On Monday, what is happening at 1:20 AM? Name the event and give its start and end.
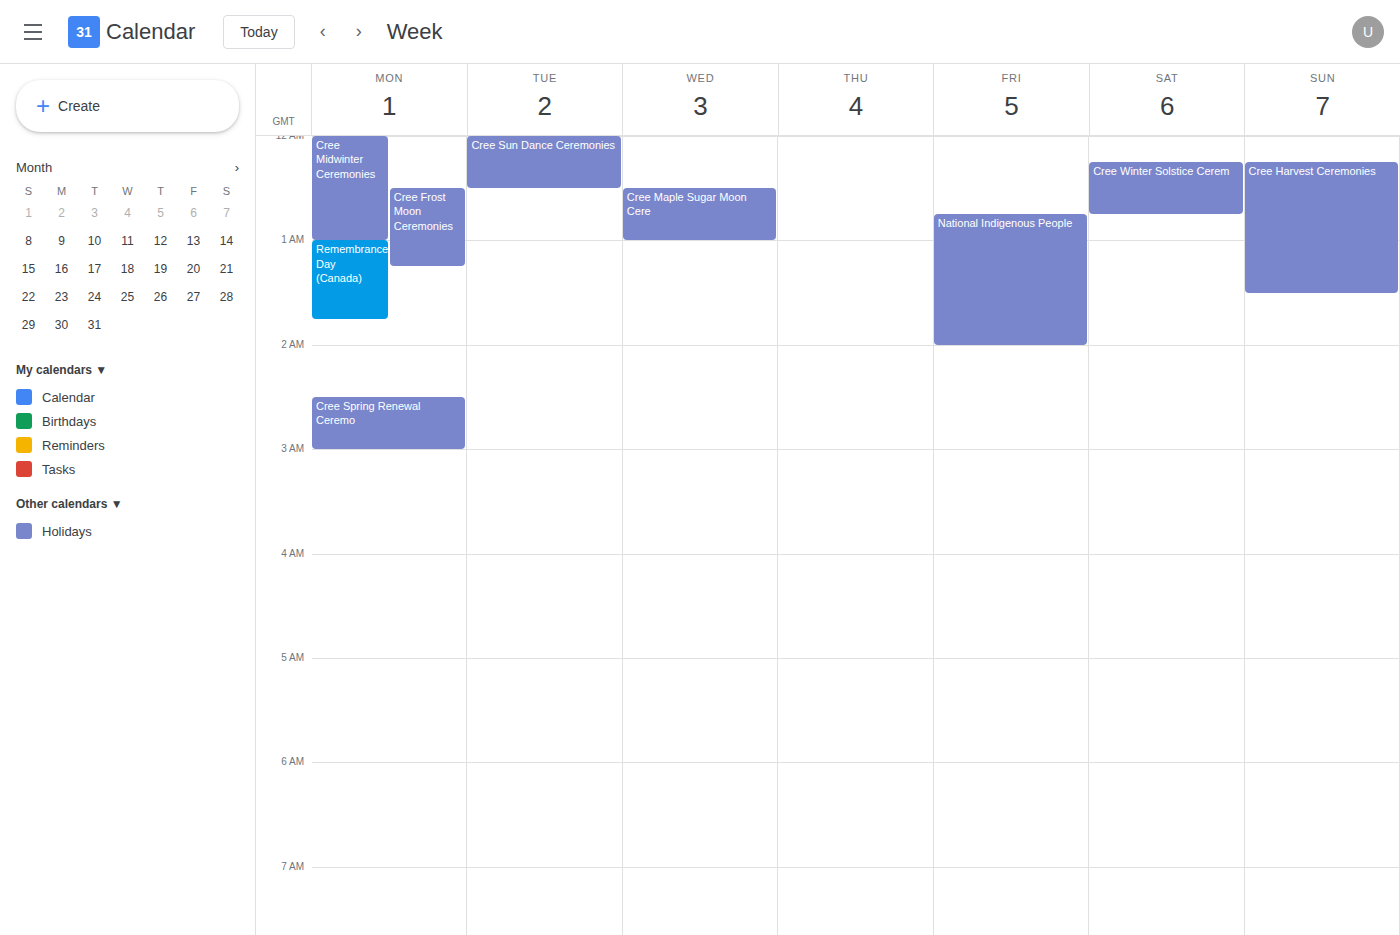
"Remembrance Day (Canada)", 1:00 AM to 1:45 AM